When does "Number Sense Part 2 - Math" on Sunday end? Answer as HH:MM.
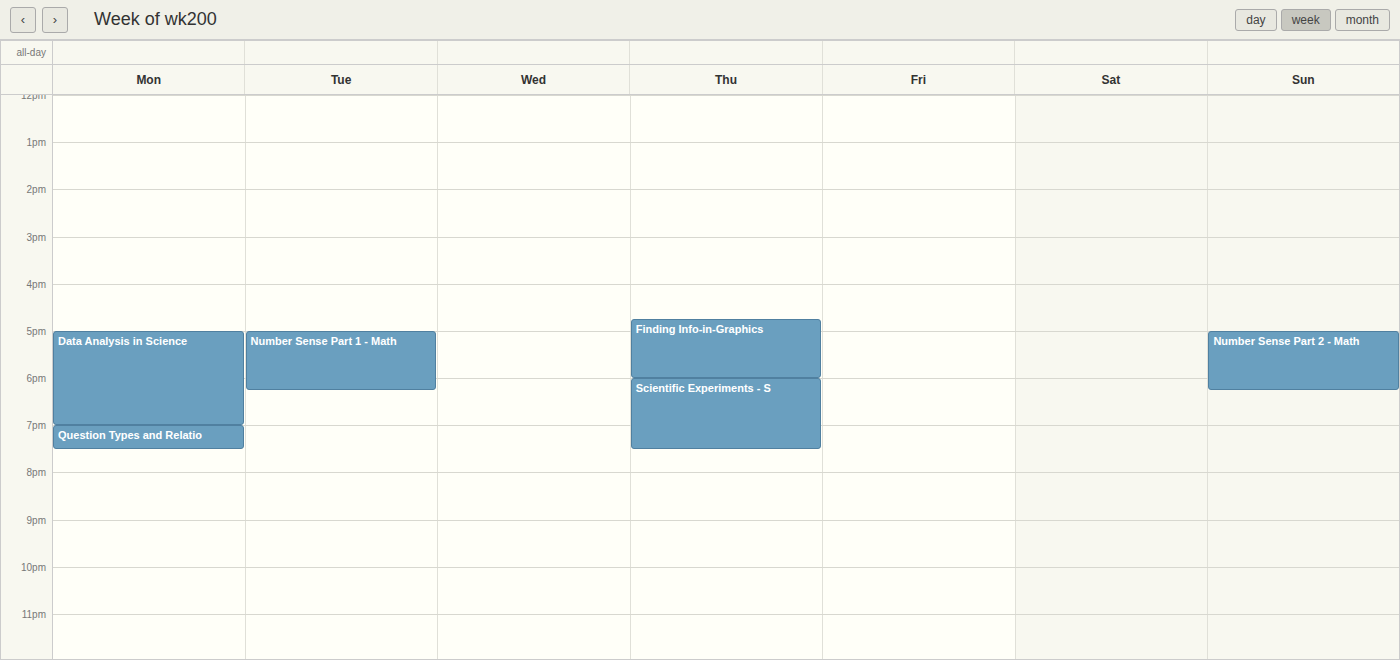
18:15